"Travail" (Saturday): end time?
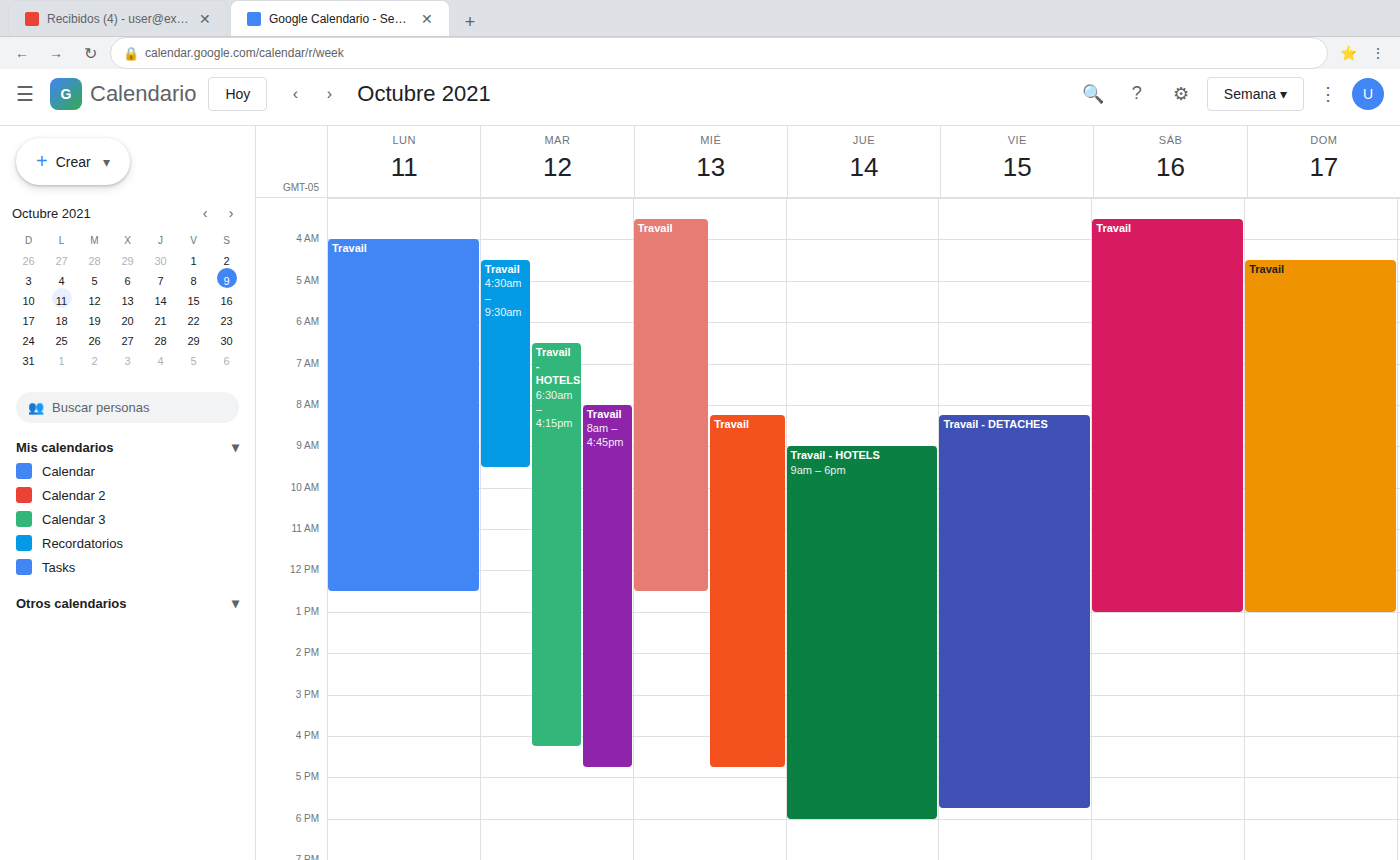
1:00 PM